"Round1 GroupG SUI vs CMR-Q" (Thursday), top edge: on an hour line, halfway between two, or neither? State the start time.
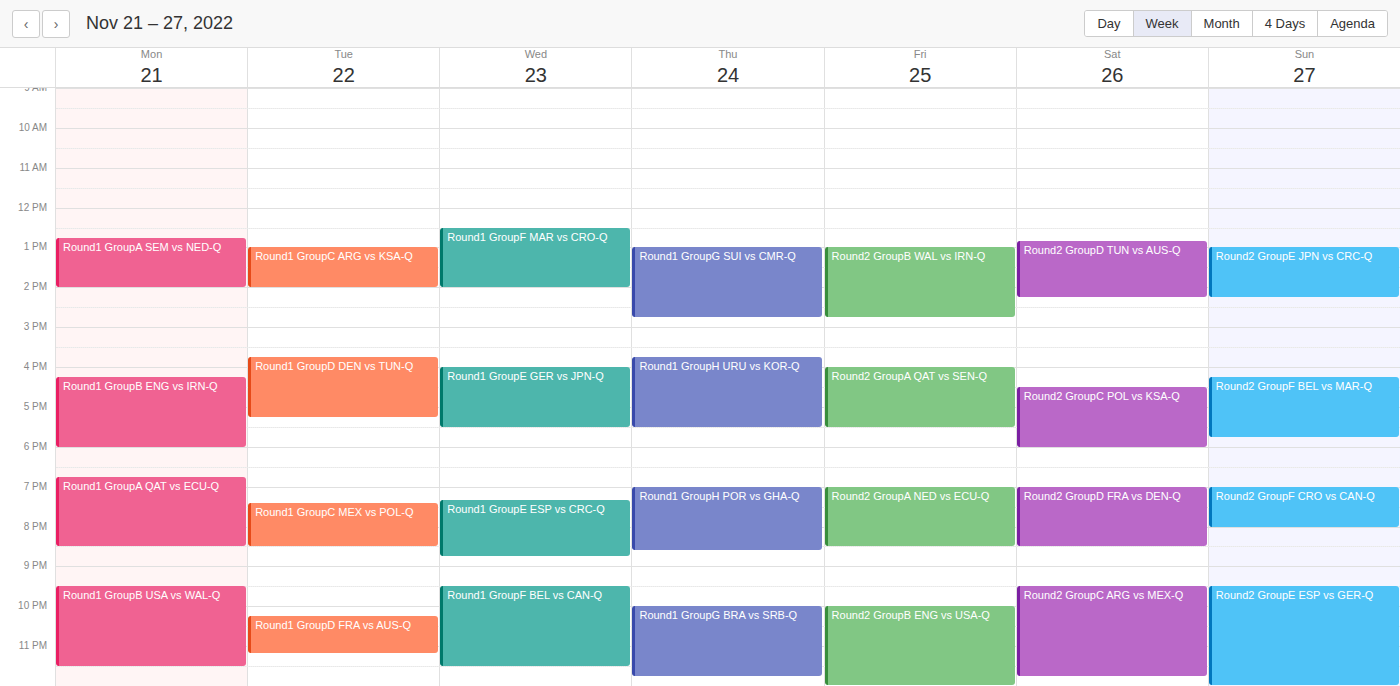
1:00 PM -- exactly on the 1 PM line.